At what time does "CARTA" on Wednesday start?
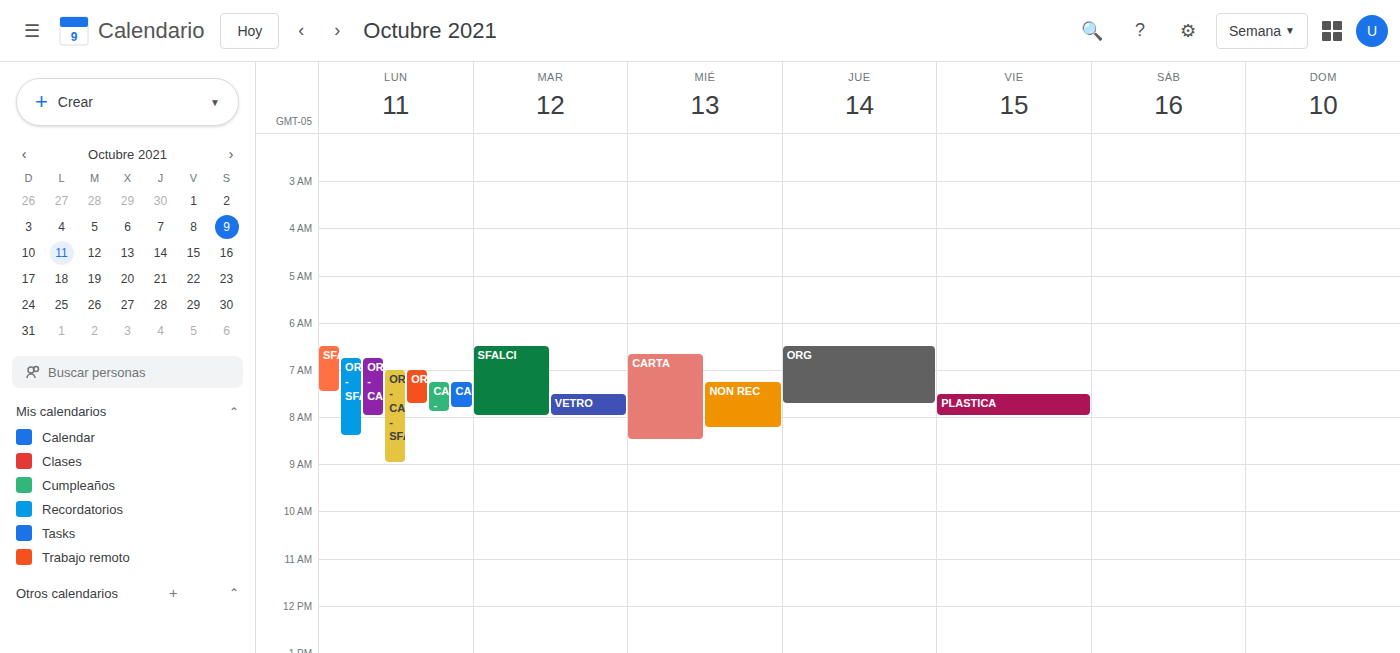
6:40 AM